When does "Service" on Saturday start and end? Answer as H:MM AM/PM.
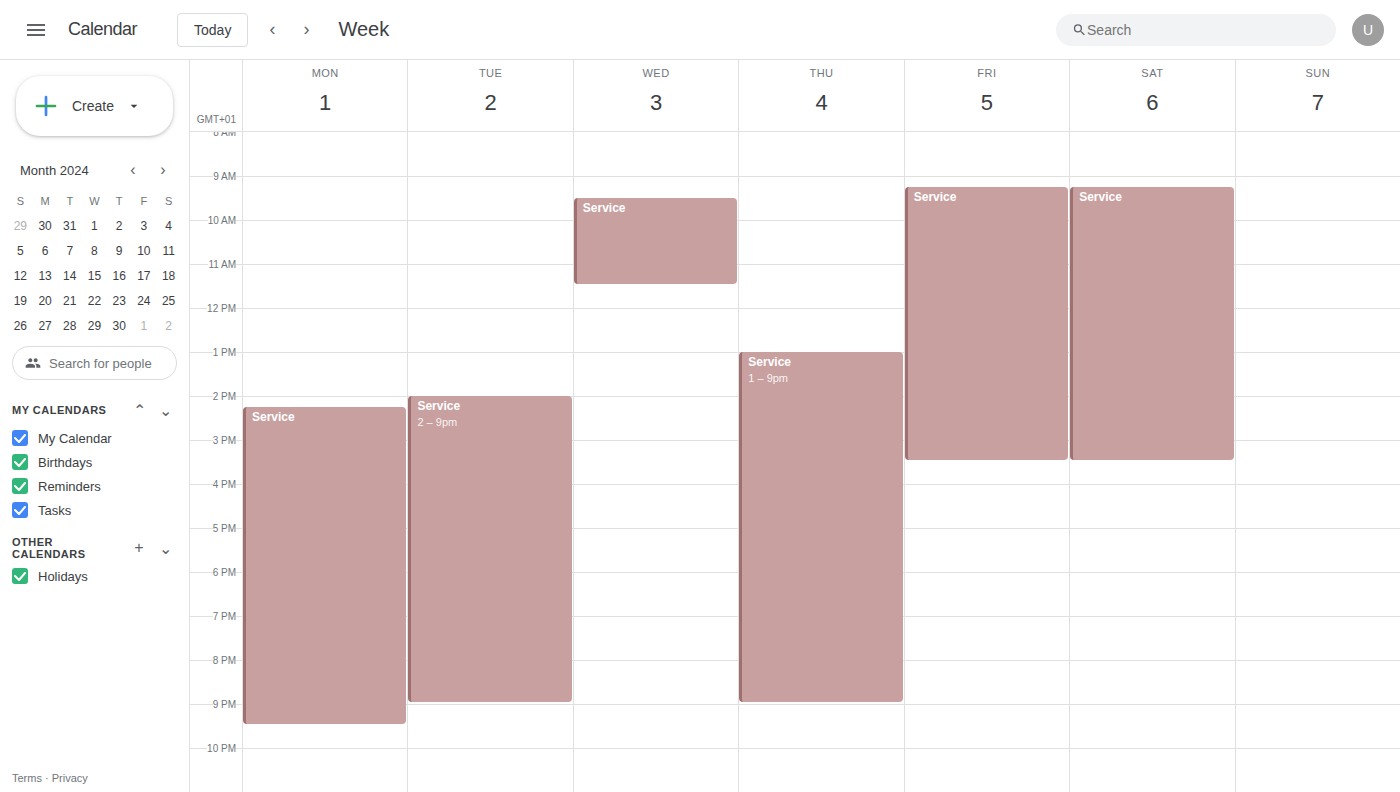
9:15 AM to 3:30 PM